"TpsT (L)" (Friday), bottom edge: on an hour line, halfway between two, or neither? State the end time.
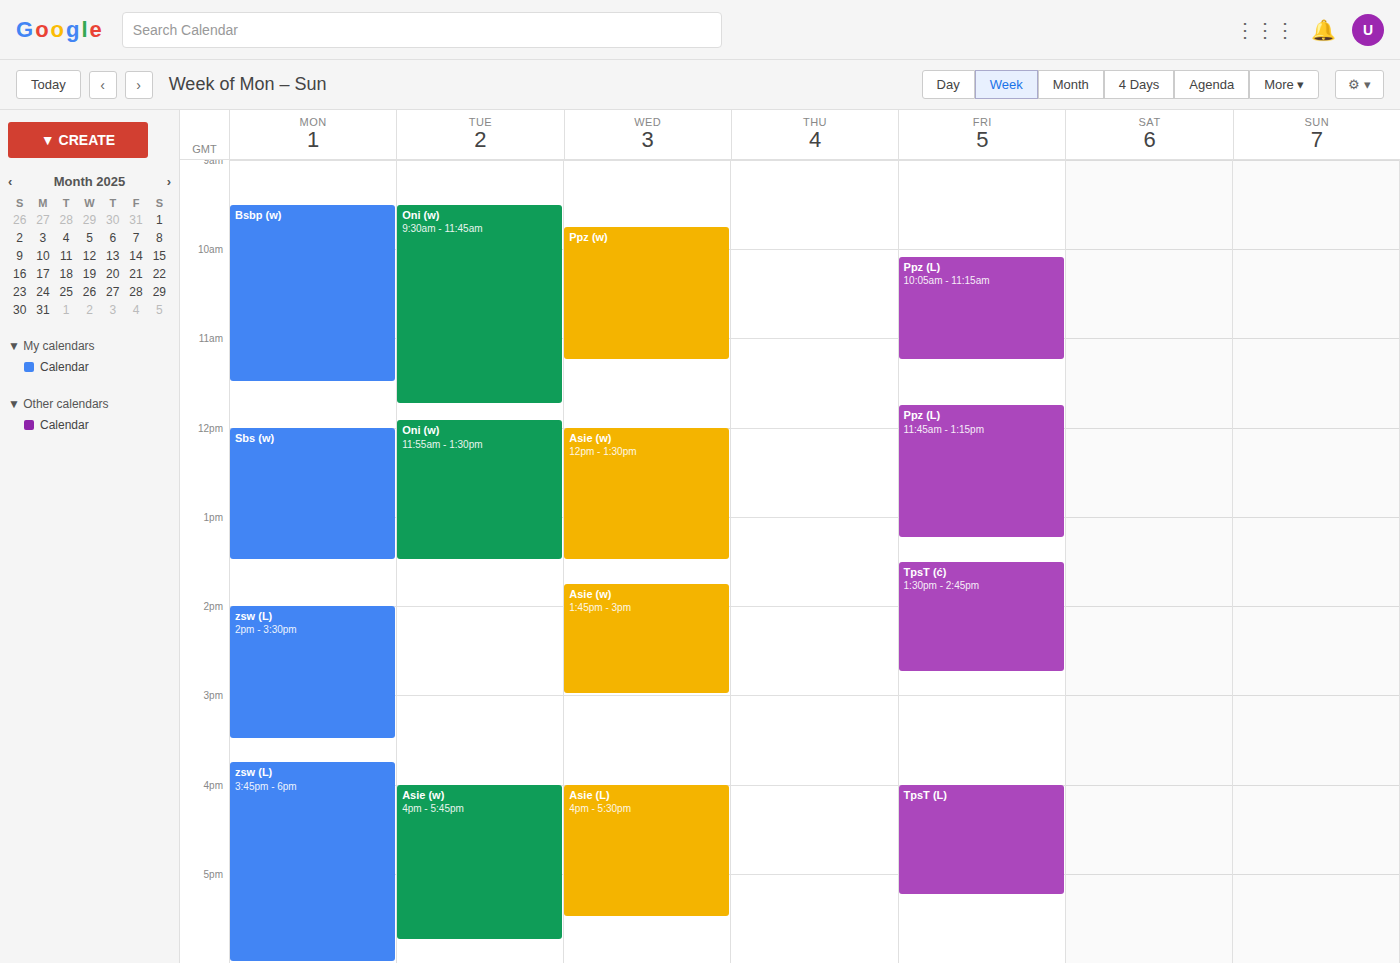
5:15 PM -- neither: a quarter of the way from the 5 PM line to the 6 PM line.